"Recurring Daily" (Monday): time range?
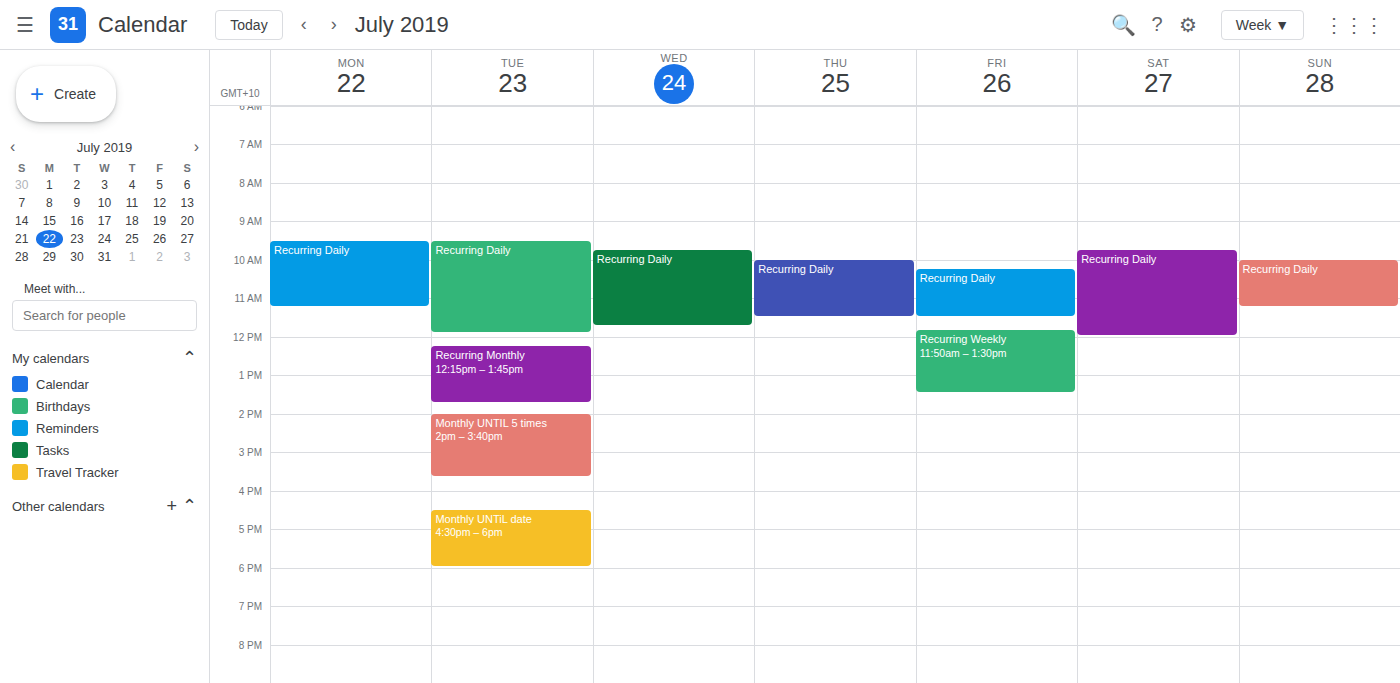
9:30 AM to 11:15 AM